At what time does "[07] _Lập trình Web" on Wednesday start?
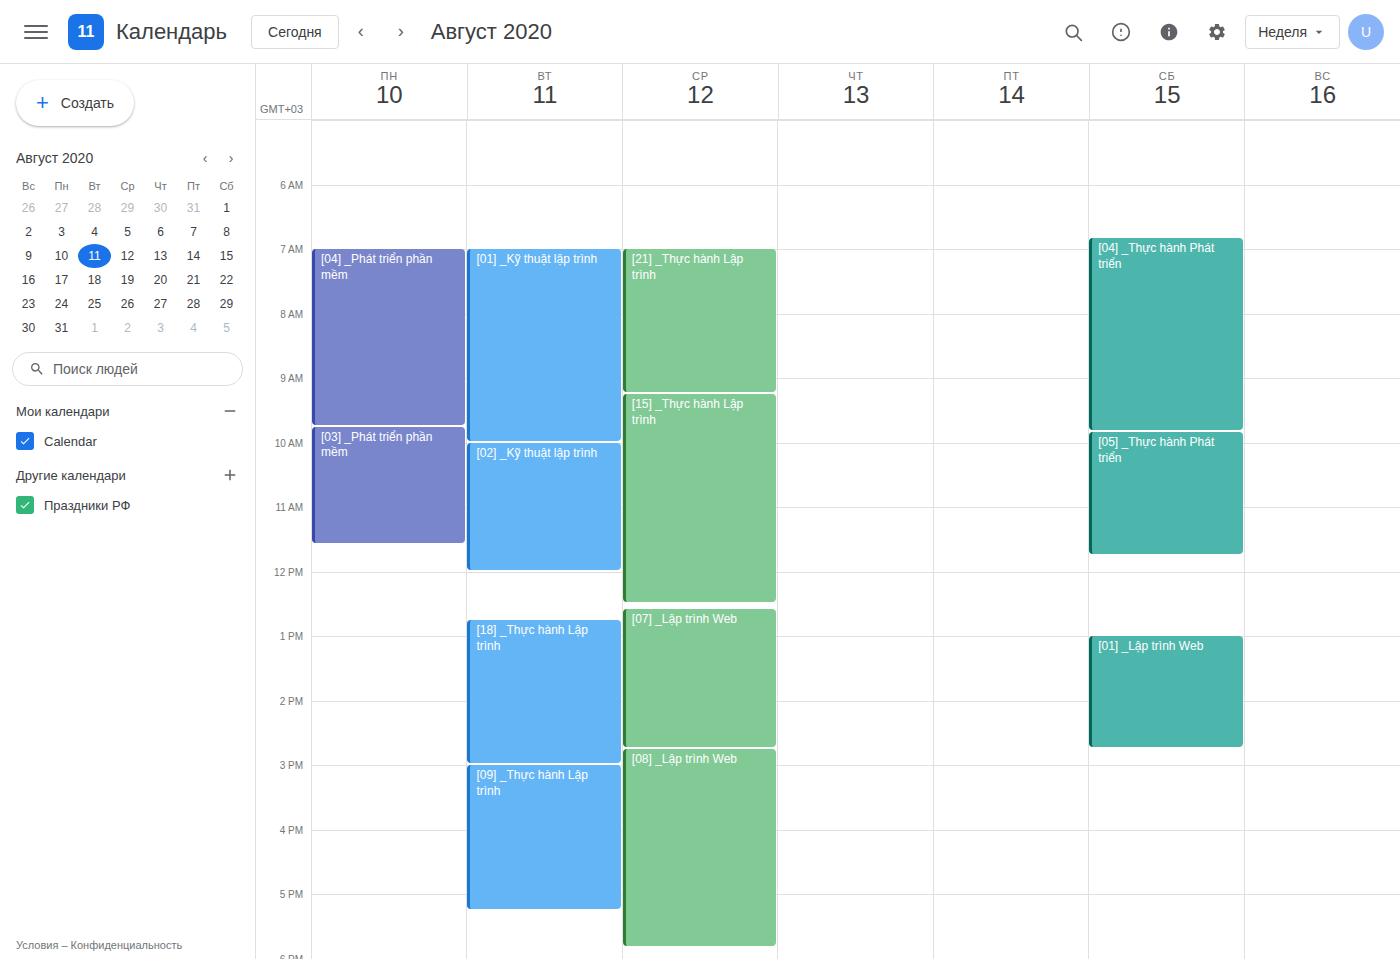
12:35 PM